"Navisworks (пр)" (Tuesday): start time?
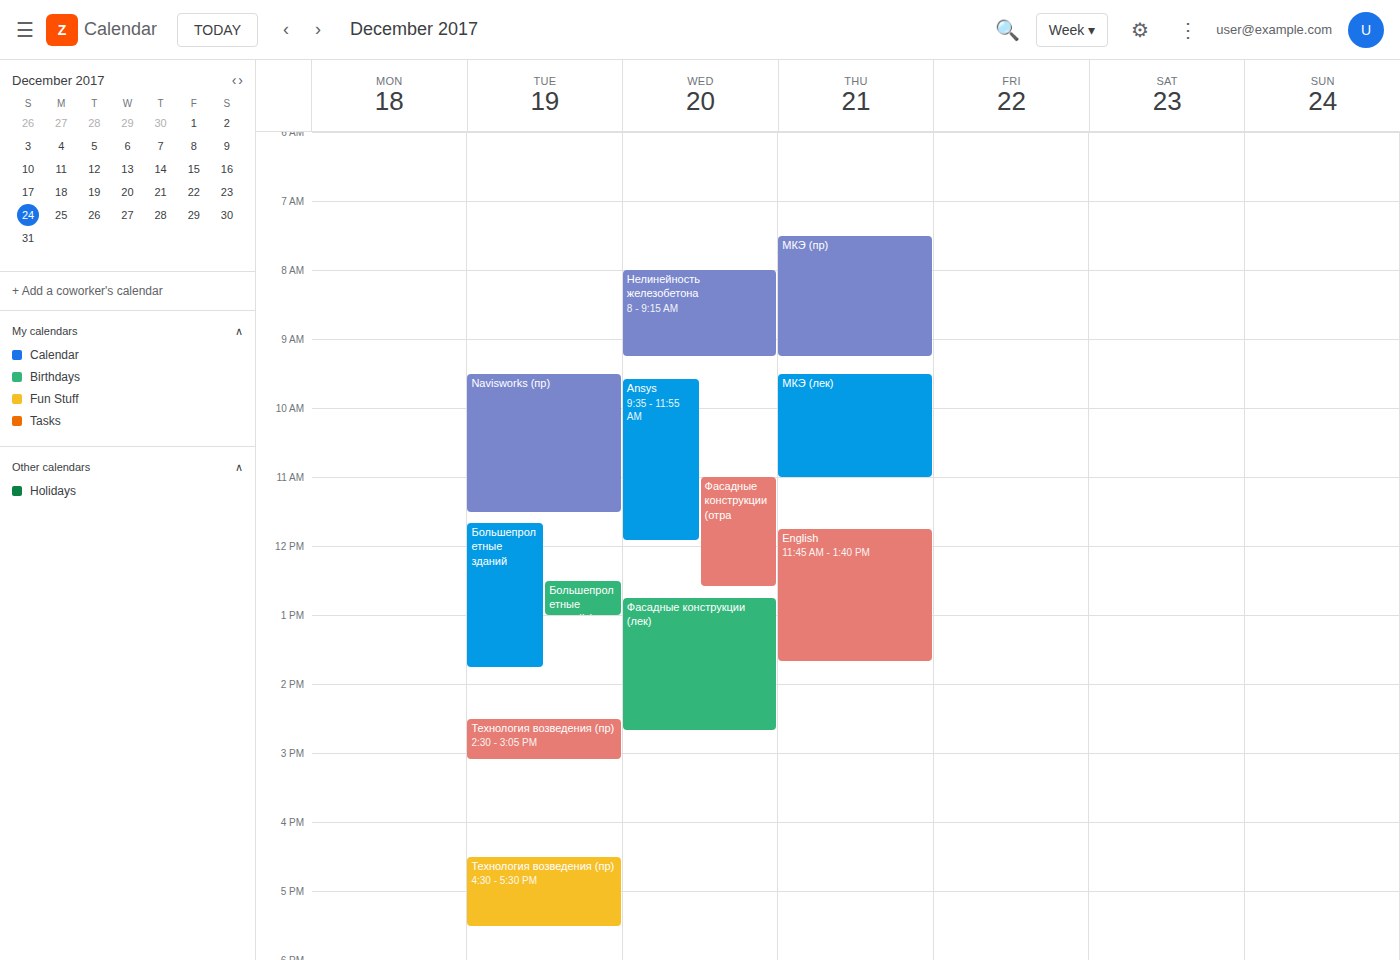
9:30 AM